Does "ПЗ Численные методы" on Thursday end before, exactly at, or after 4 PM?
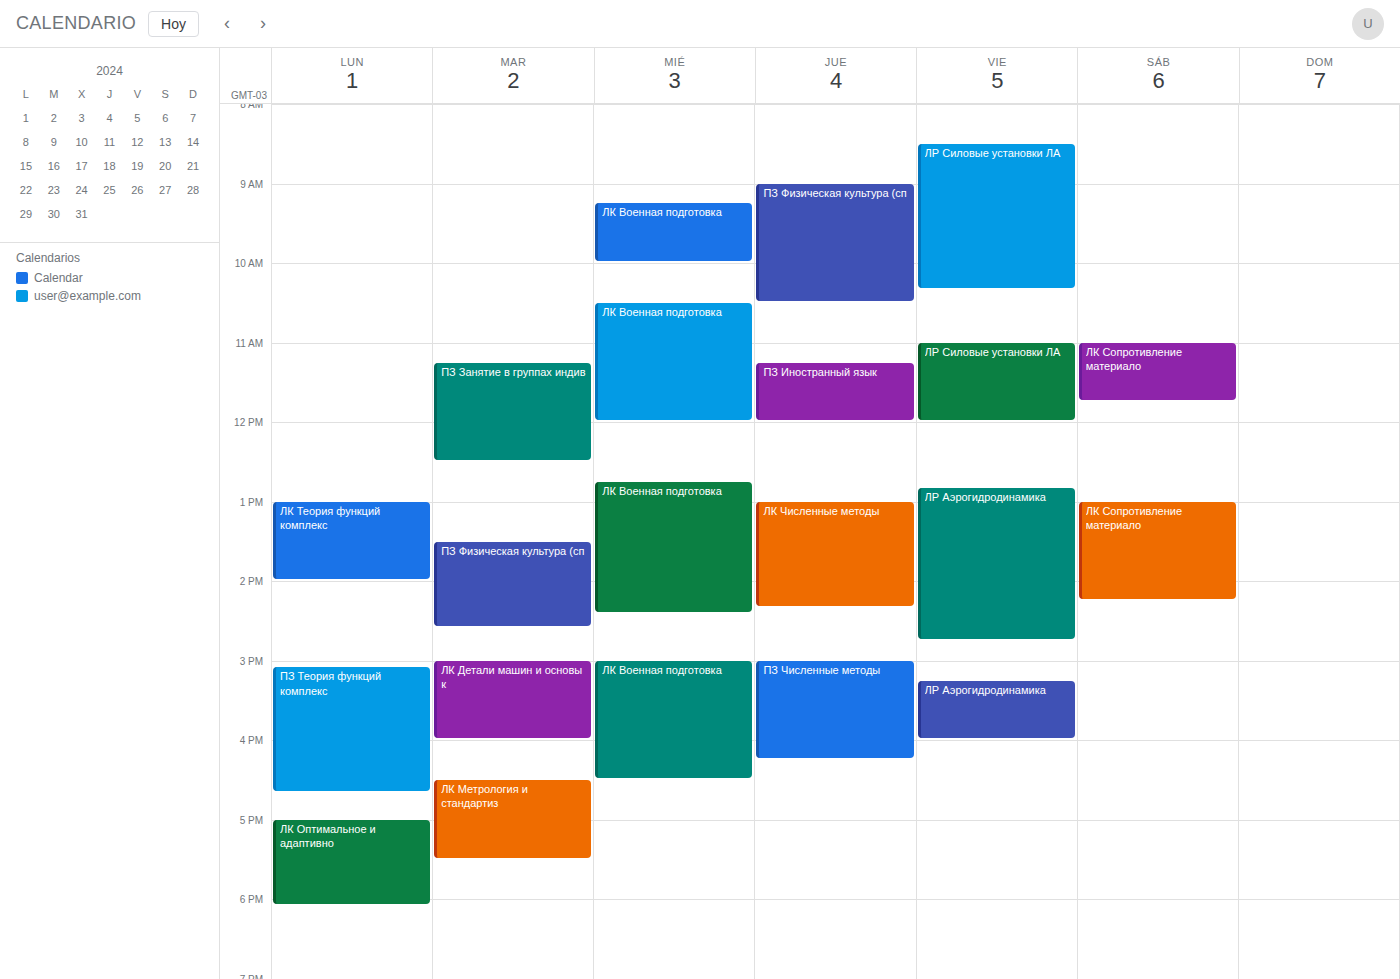
4:15 PM -- after 4 PM, 15 minutes below the 4 PM line.